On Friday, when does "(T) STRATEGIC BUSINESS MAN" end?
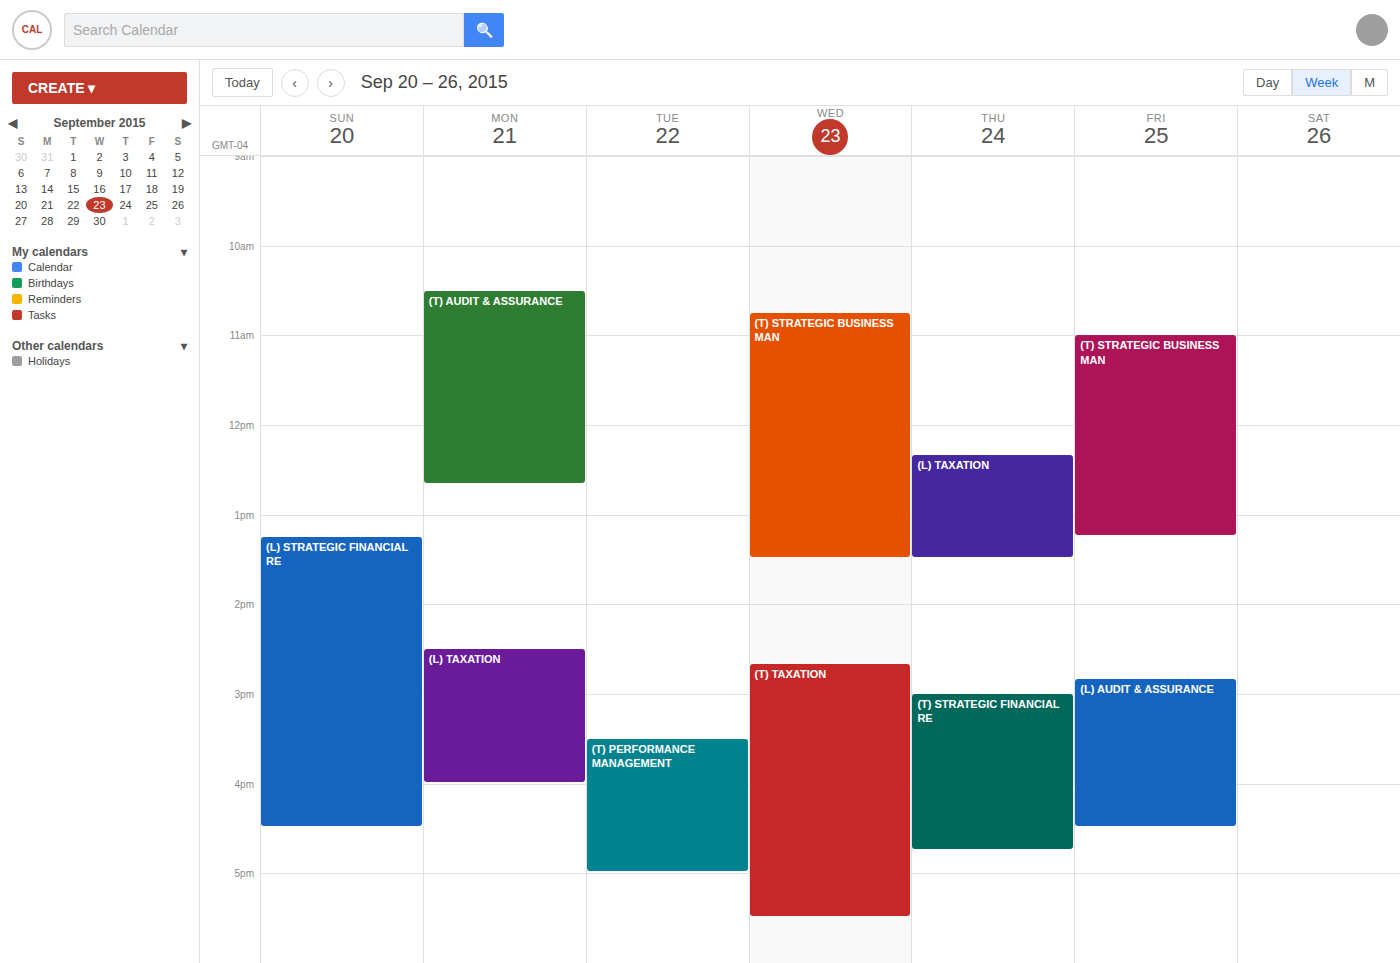
1:15 PM